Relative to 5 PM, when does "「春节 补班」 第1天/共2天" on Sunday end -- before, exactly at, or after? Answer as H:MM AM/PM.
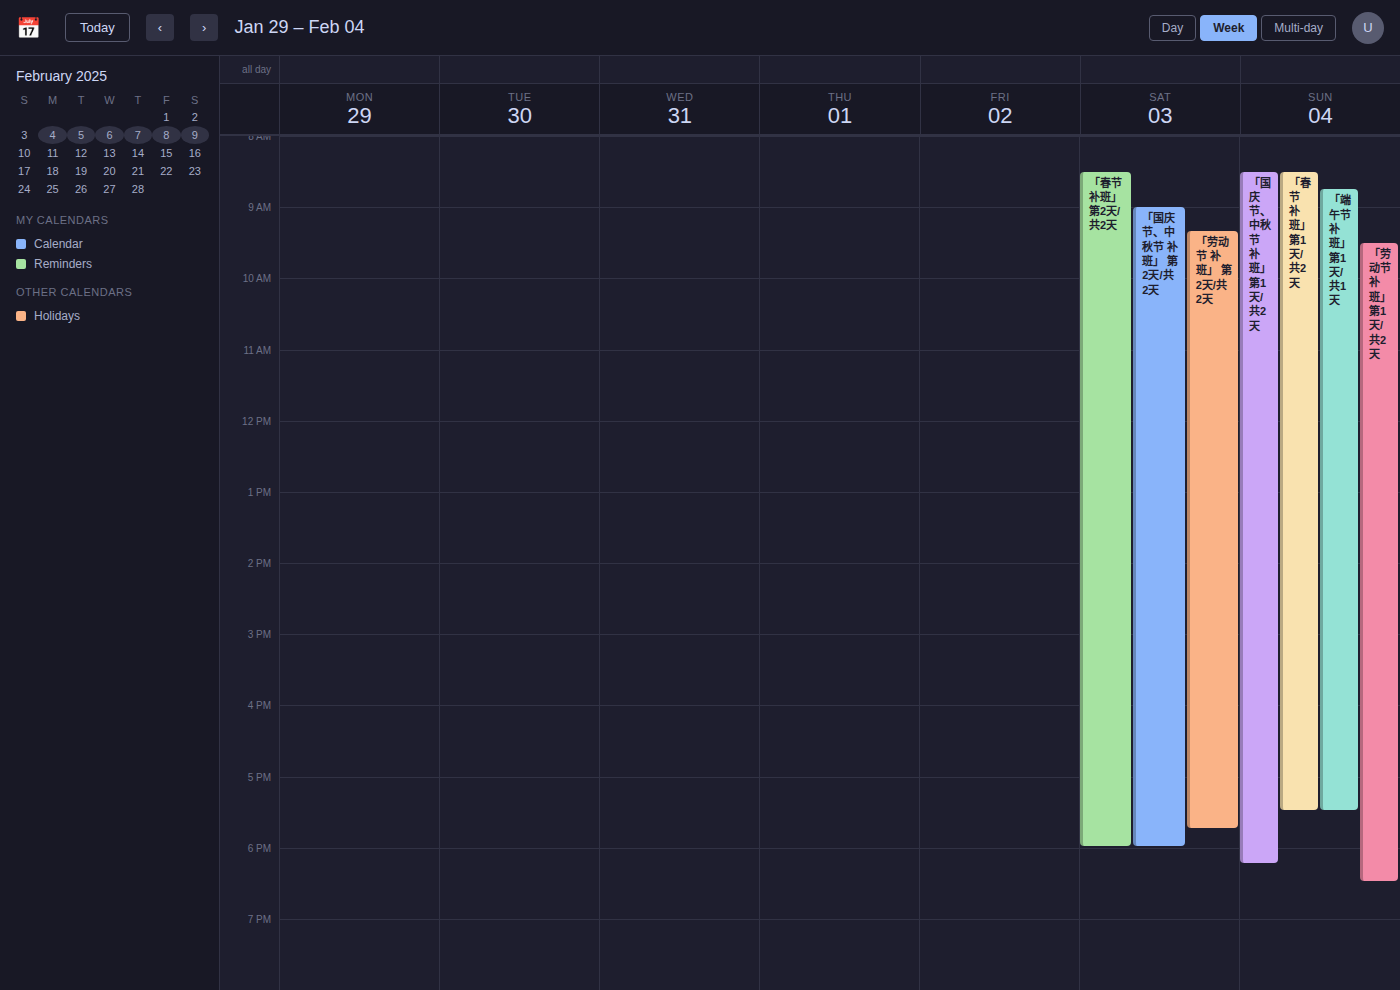
5:30 PM -- after 5 PM, 30 minutes below the 5 PM line.